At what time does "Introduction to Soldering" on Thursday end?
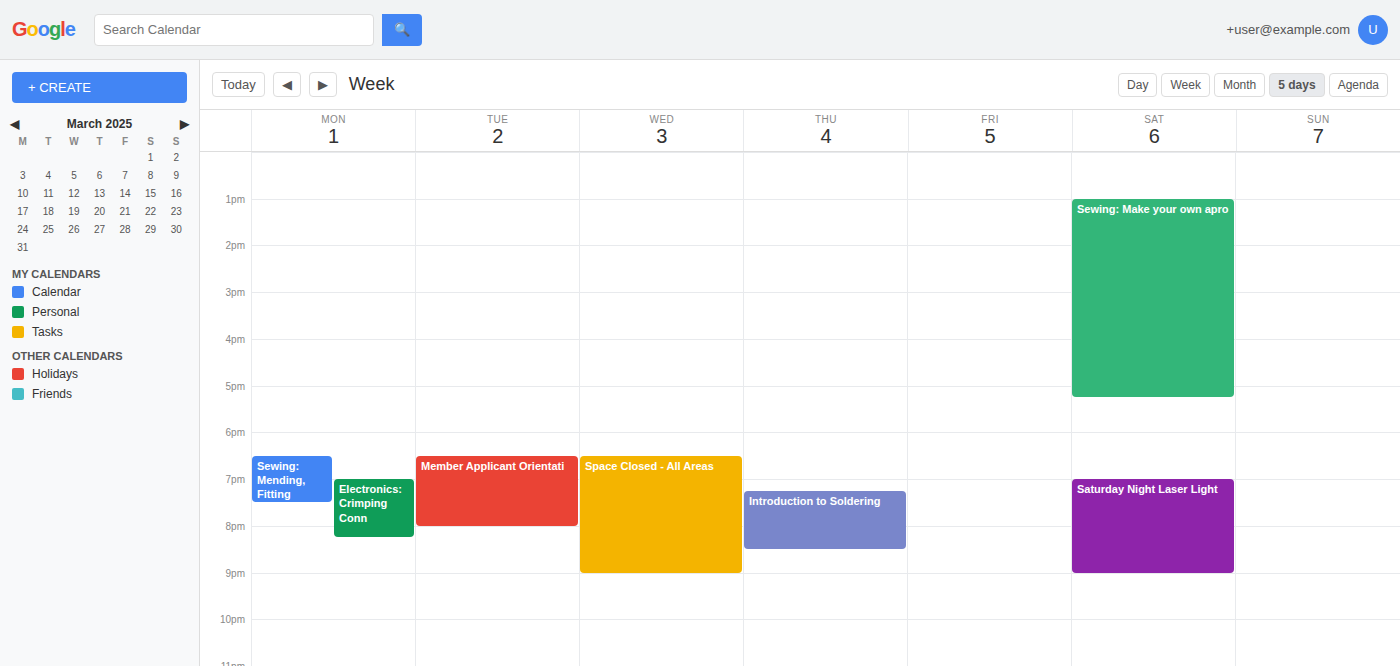
8:30 PM